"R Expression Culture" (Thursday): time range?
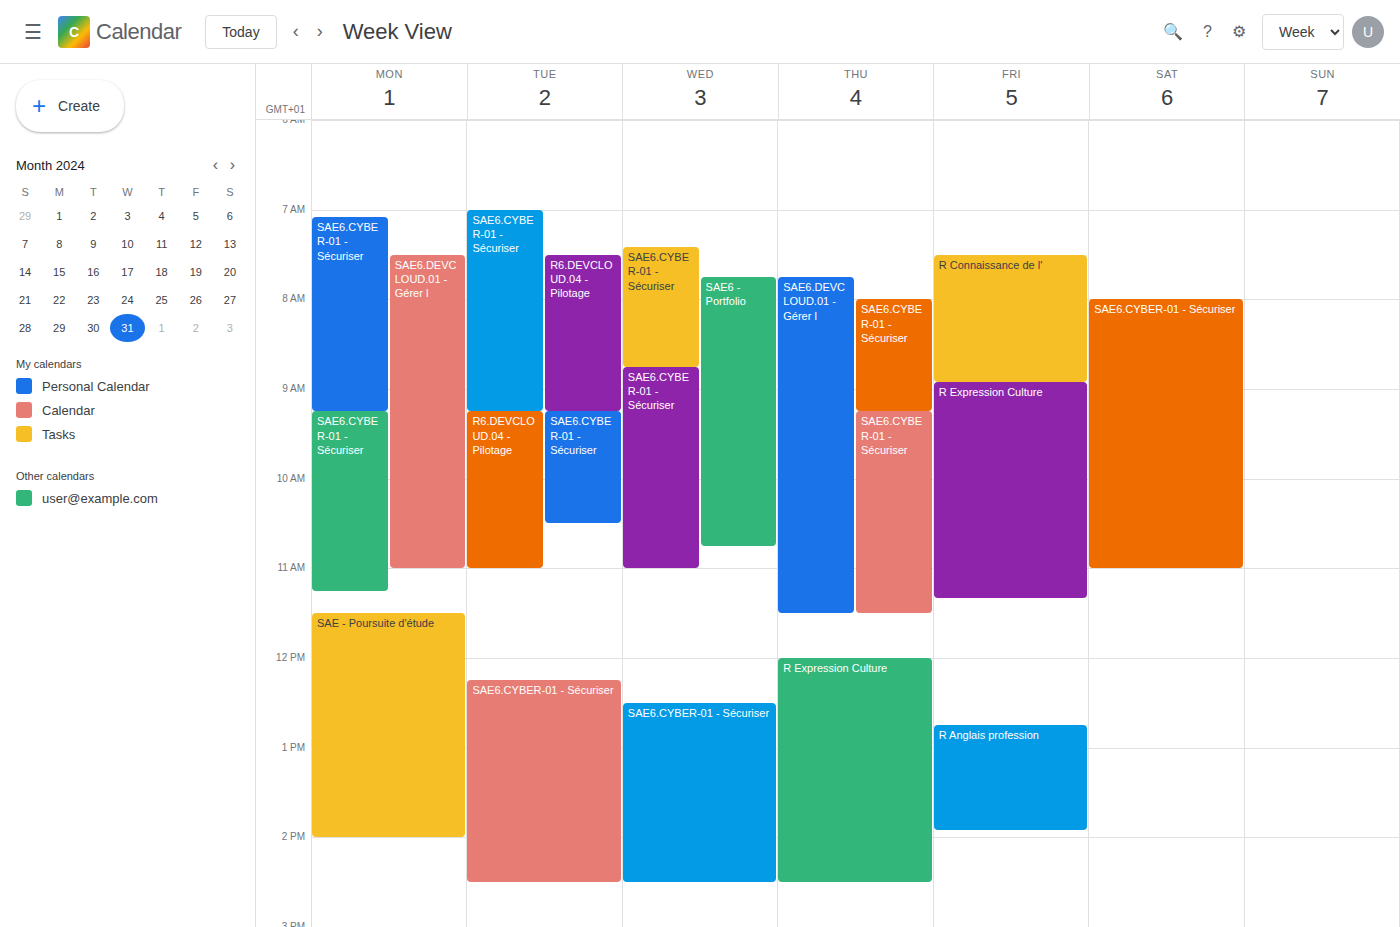
12:00 PM to 2:30 PM